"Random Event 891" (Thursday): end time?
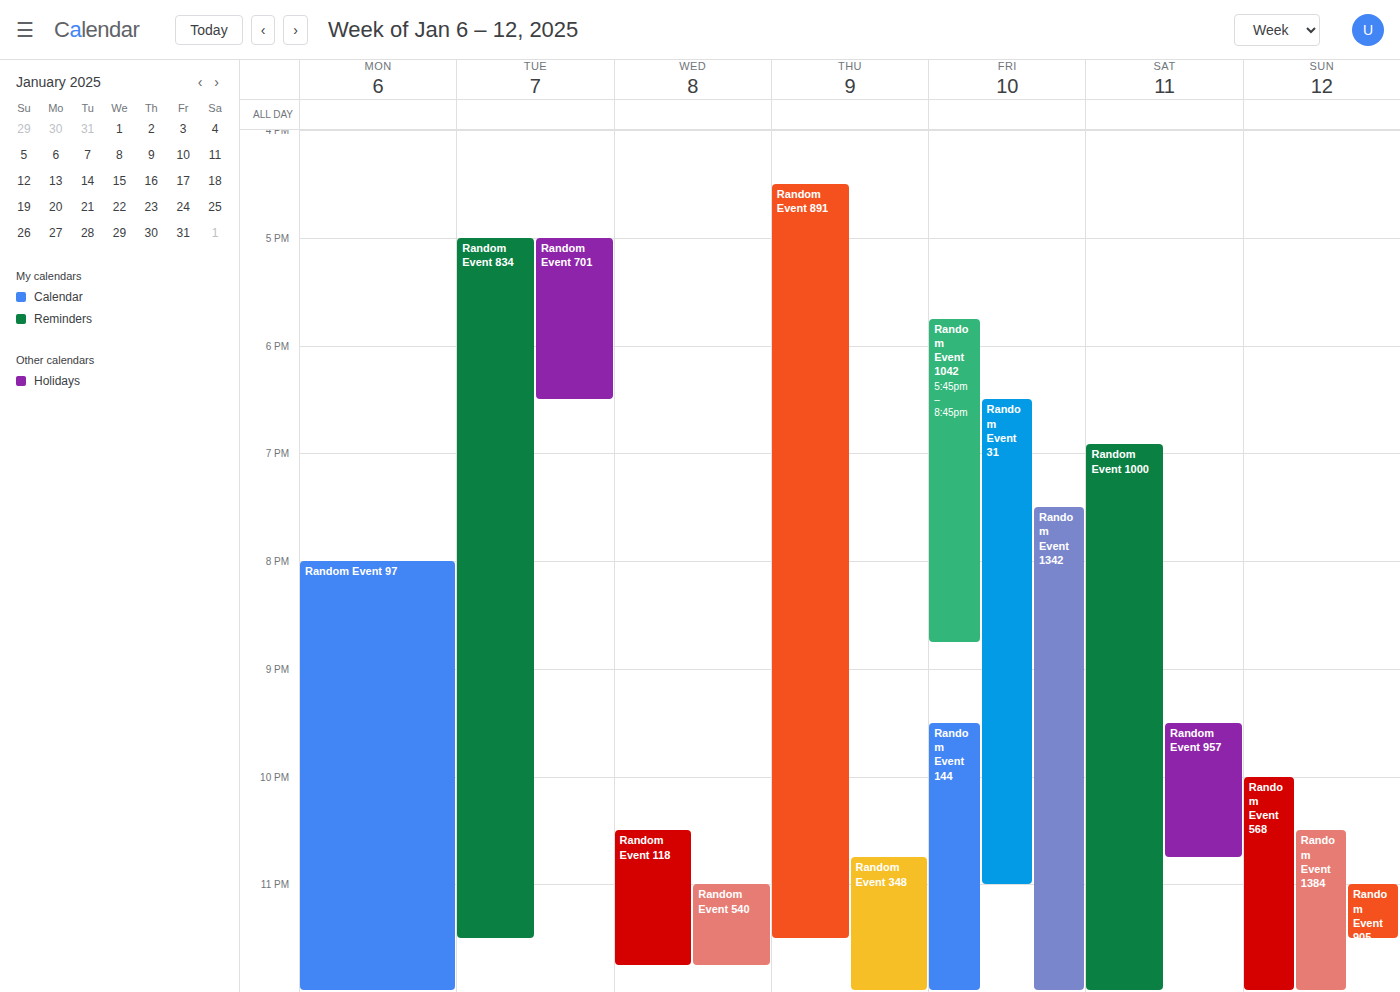
23:30